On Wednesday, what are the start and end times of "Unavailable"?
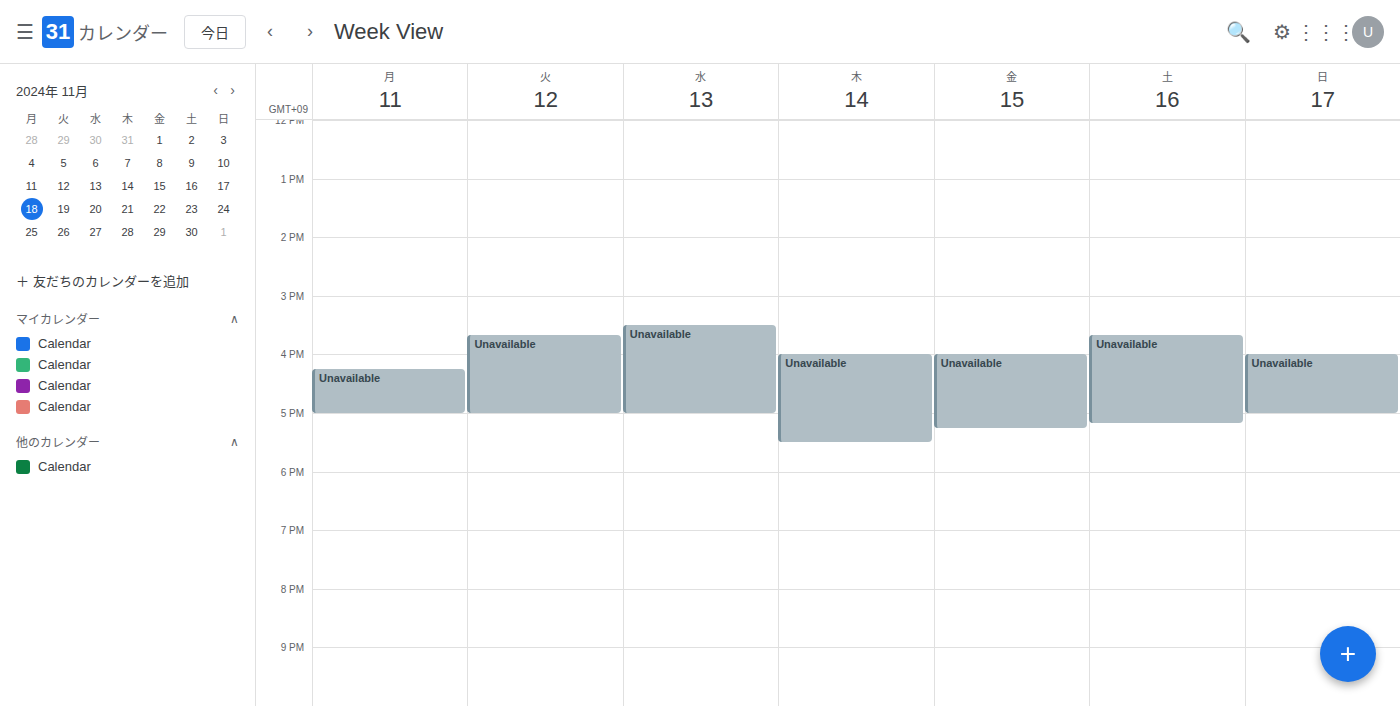
3:30 PM to 5:00 PM